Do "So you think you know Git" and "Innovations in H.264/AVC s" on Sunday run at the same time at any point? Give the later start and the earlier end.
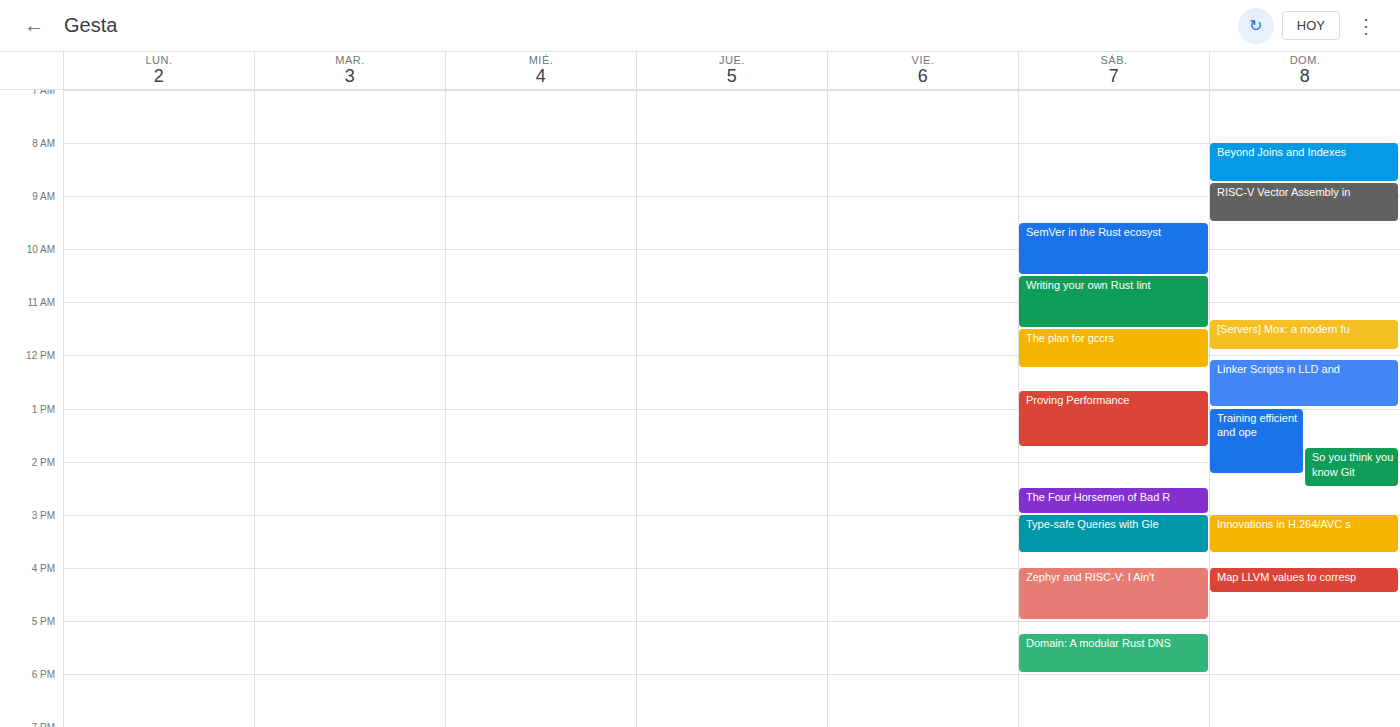
"So you think you know Git" ends at 2:30 PM and "Innovations in H.264/AVC s" starts at 3:00 PM -- no overlap.